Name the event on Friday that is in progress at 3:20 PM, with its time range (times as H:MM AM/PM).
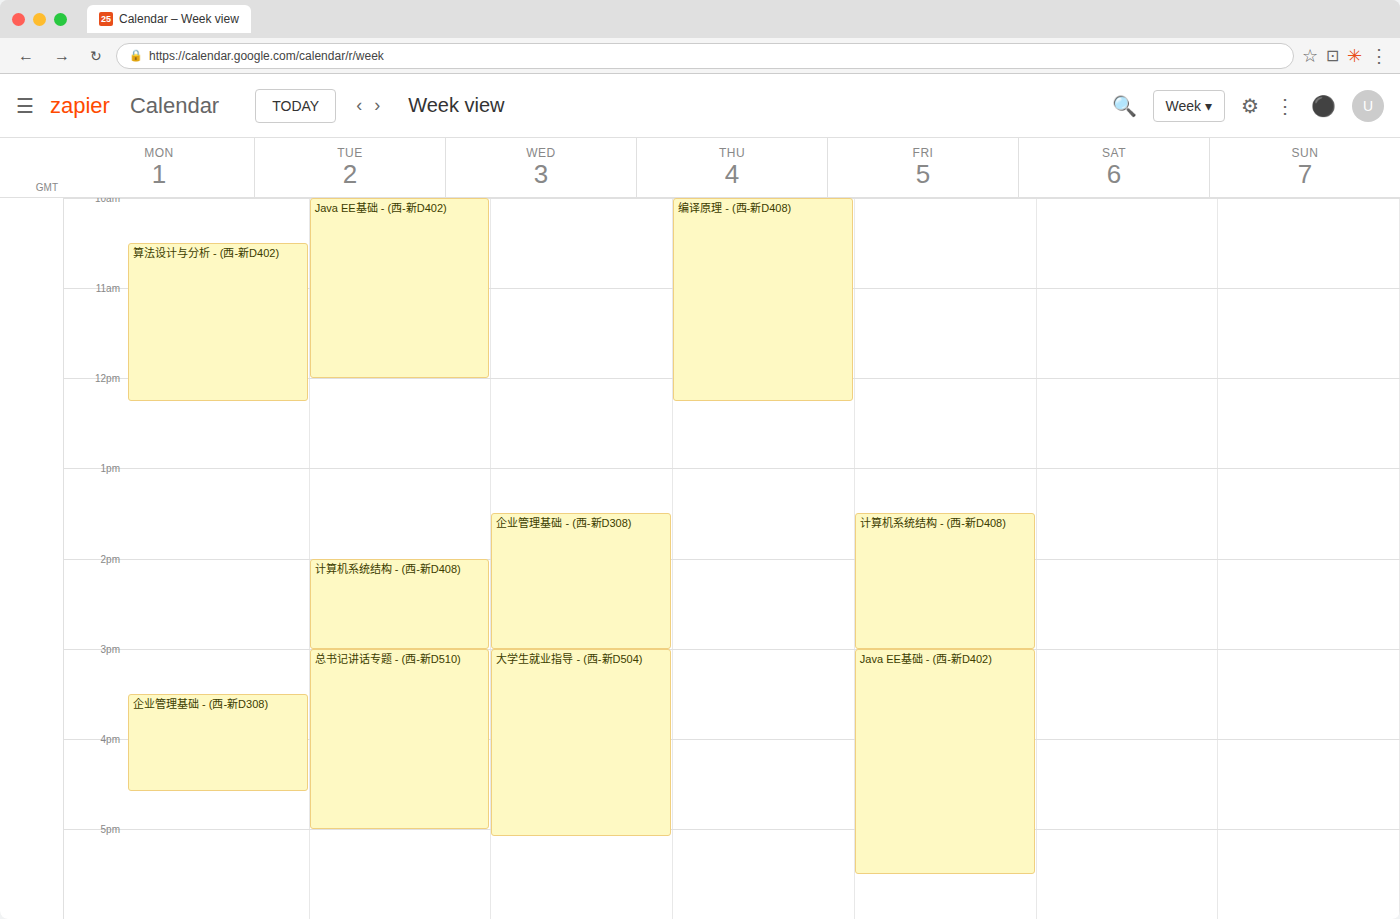
"Java EE基础 - (西-新D402)", 3:00 PM to 5:30 PM